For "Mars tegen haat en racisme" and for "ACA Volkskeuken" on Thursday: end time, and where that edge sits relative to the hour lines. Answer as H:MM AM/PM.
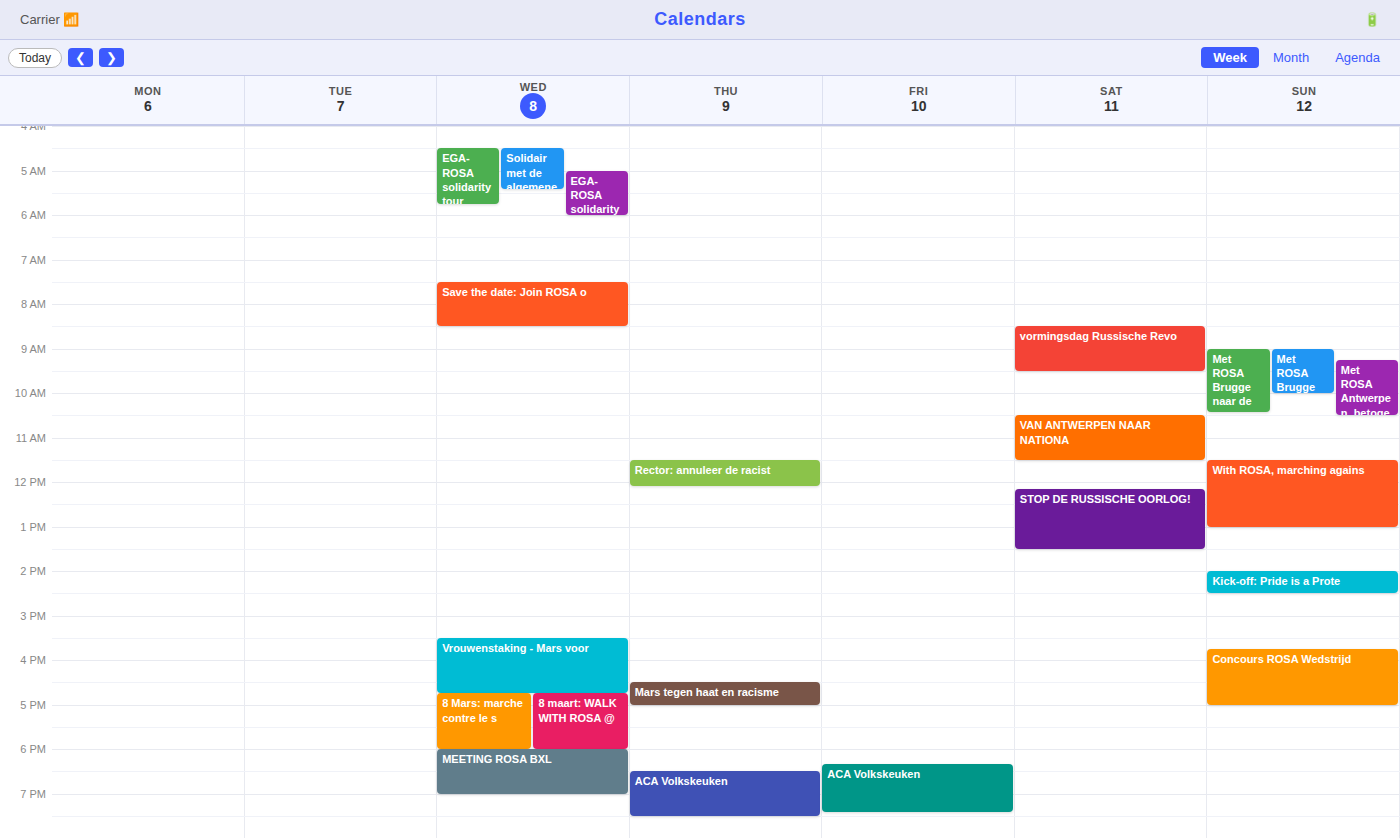
"Mars tegen haat en racisme": 5:00 PM, exactly on the 5 PM line. "ACA Volkskeuken": 7:30 PM, halfway between the 7 PM and 8 PM lines.